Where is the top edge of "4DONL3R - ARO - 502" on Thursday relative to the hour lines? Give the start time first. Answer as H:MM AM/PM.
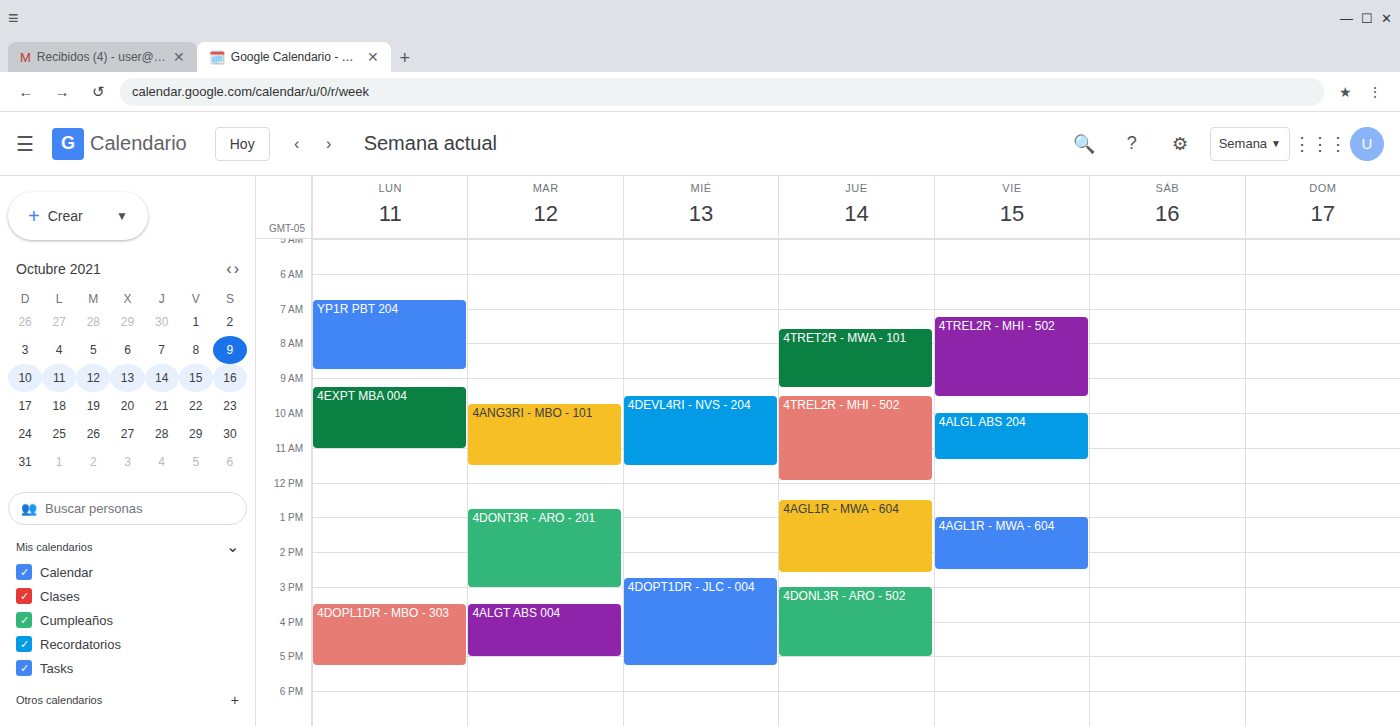
3:00 PM -- exactly on the 3 PM line.